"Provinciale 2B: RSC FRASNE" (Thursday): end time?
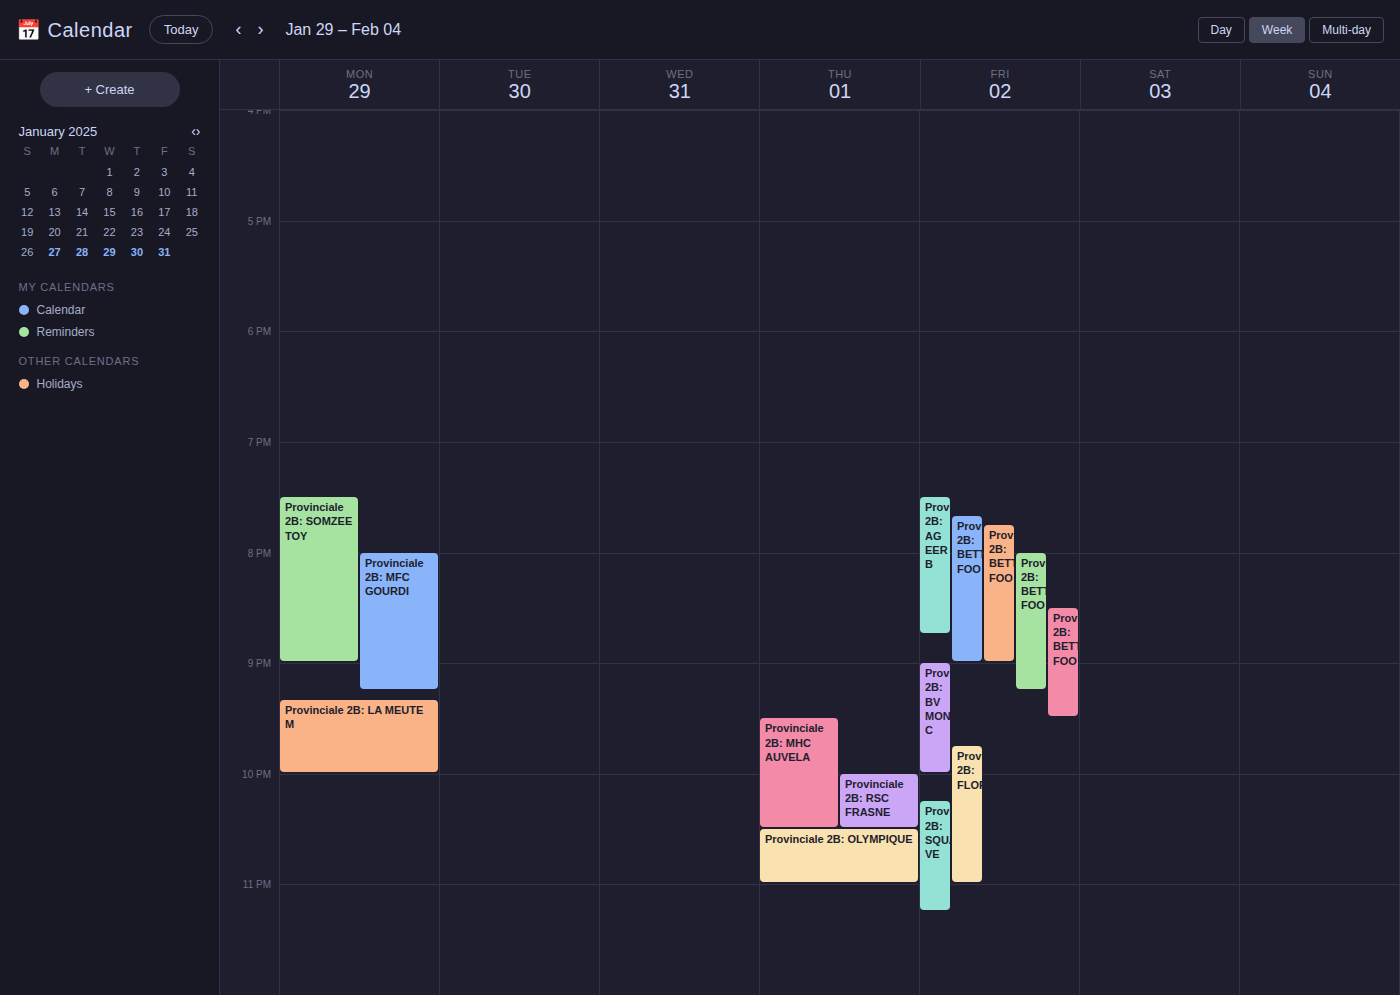
22:30